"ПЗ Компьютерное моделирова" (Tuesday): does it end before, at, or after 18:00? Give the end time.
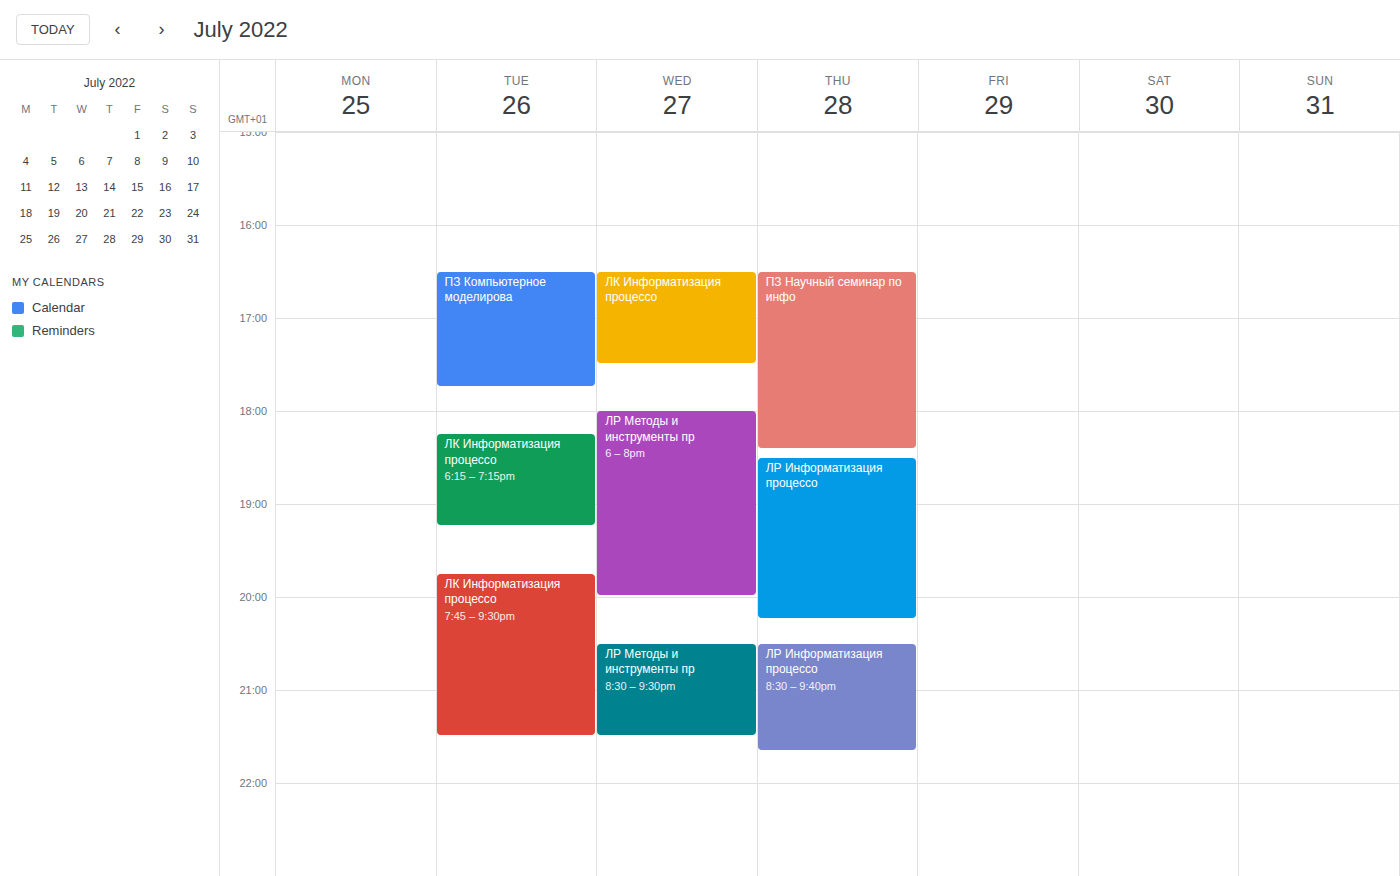
17:45 -- before 18:00, 15 minutes above the 18:00 line.